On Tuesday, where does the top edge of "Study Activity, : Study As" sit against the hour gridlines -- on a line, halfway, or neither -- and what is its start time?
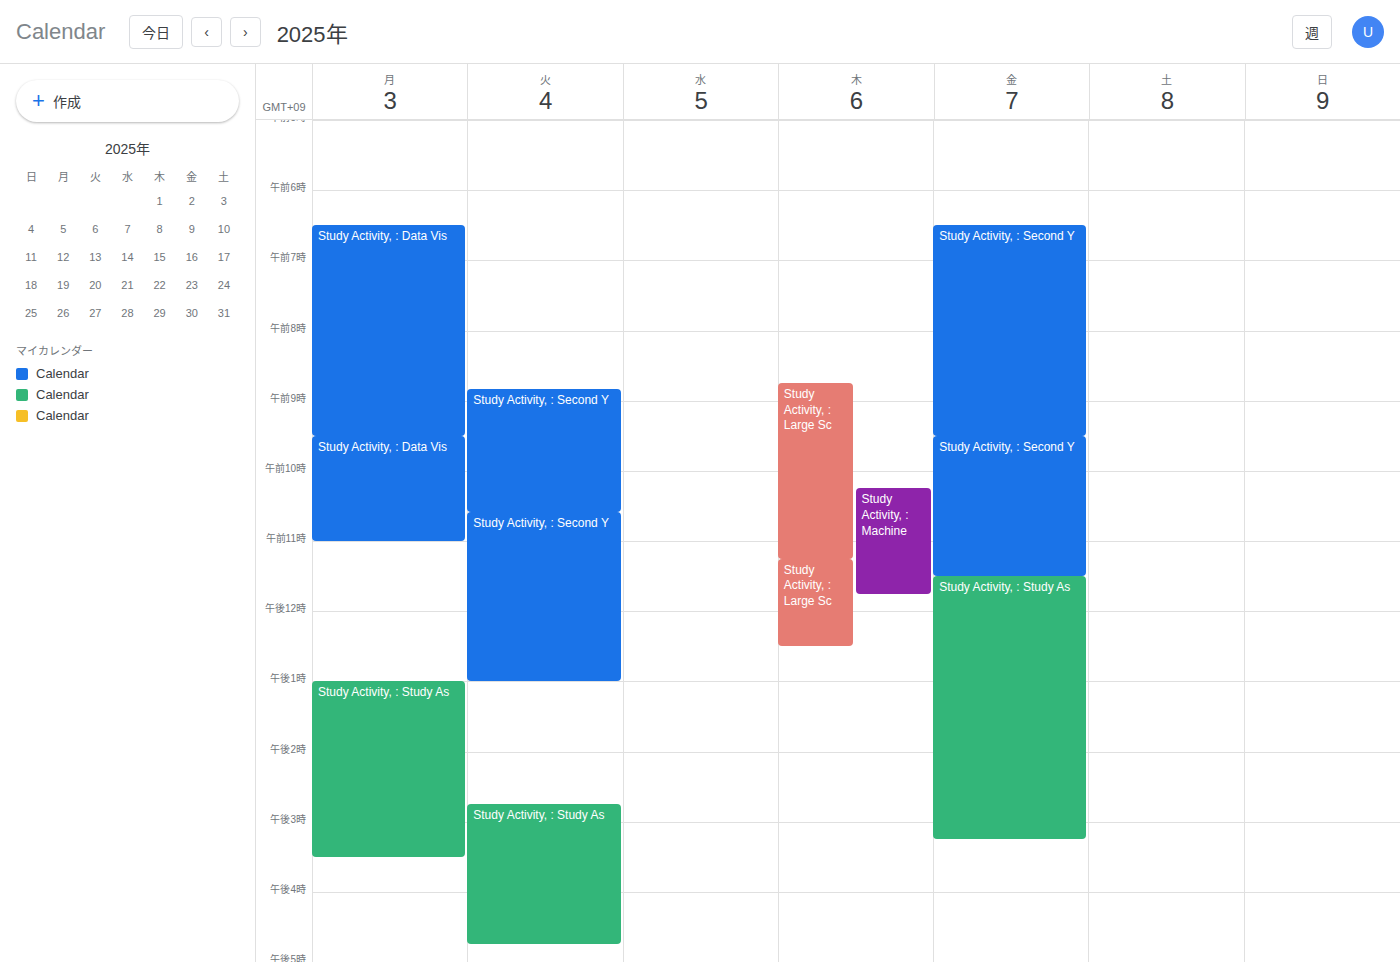
14:45 -- neither: three quarters of the way from the 14:00 line to the 15:00 line.